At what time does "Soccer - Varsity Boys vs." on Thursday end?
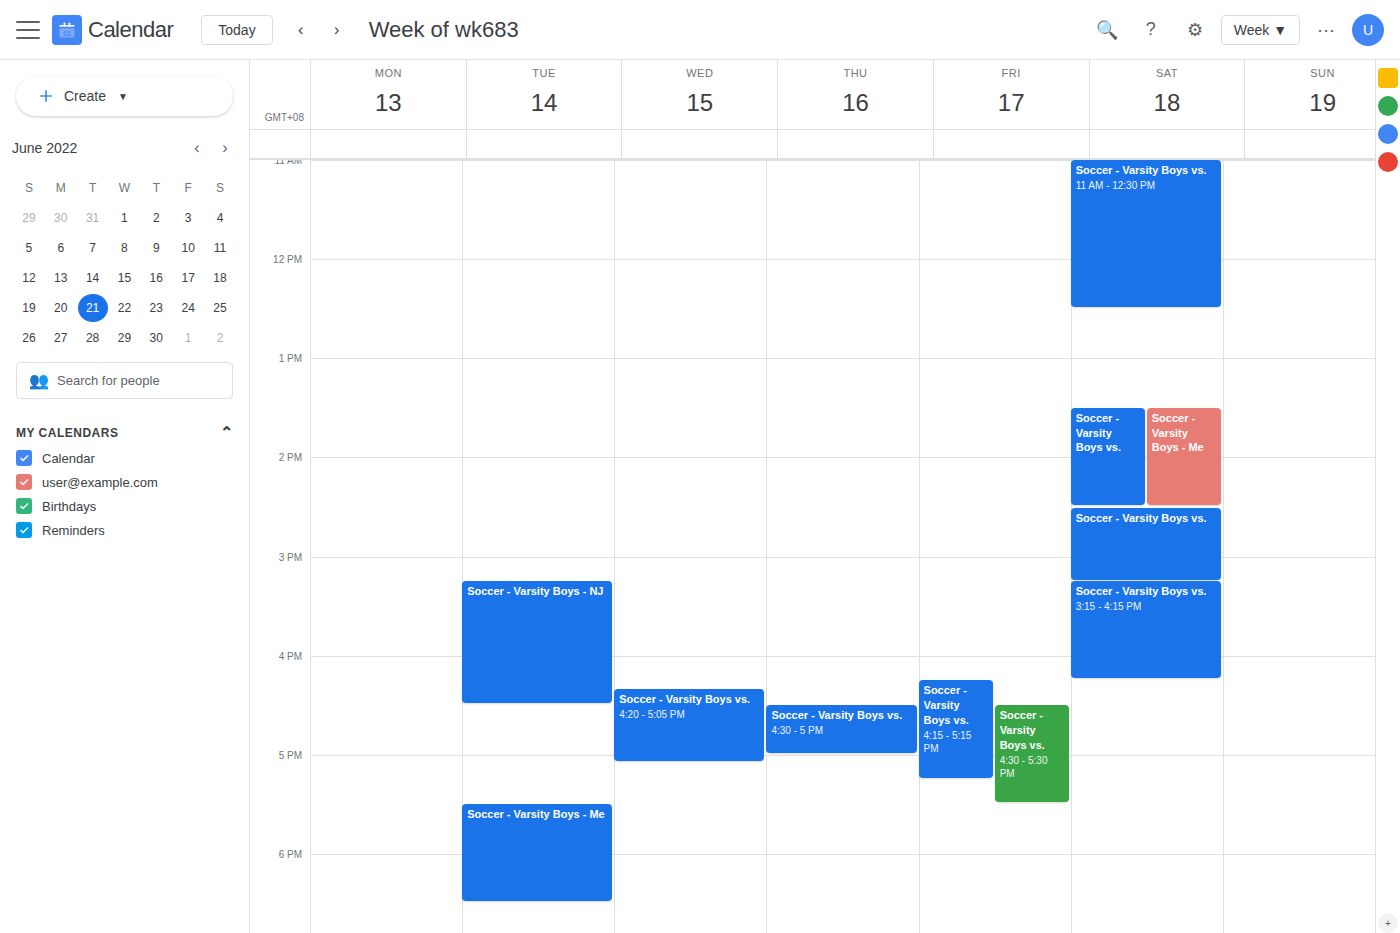
5:00 PM